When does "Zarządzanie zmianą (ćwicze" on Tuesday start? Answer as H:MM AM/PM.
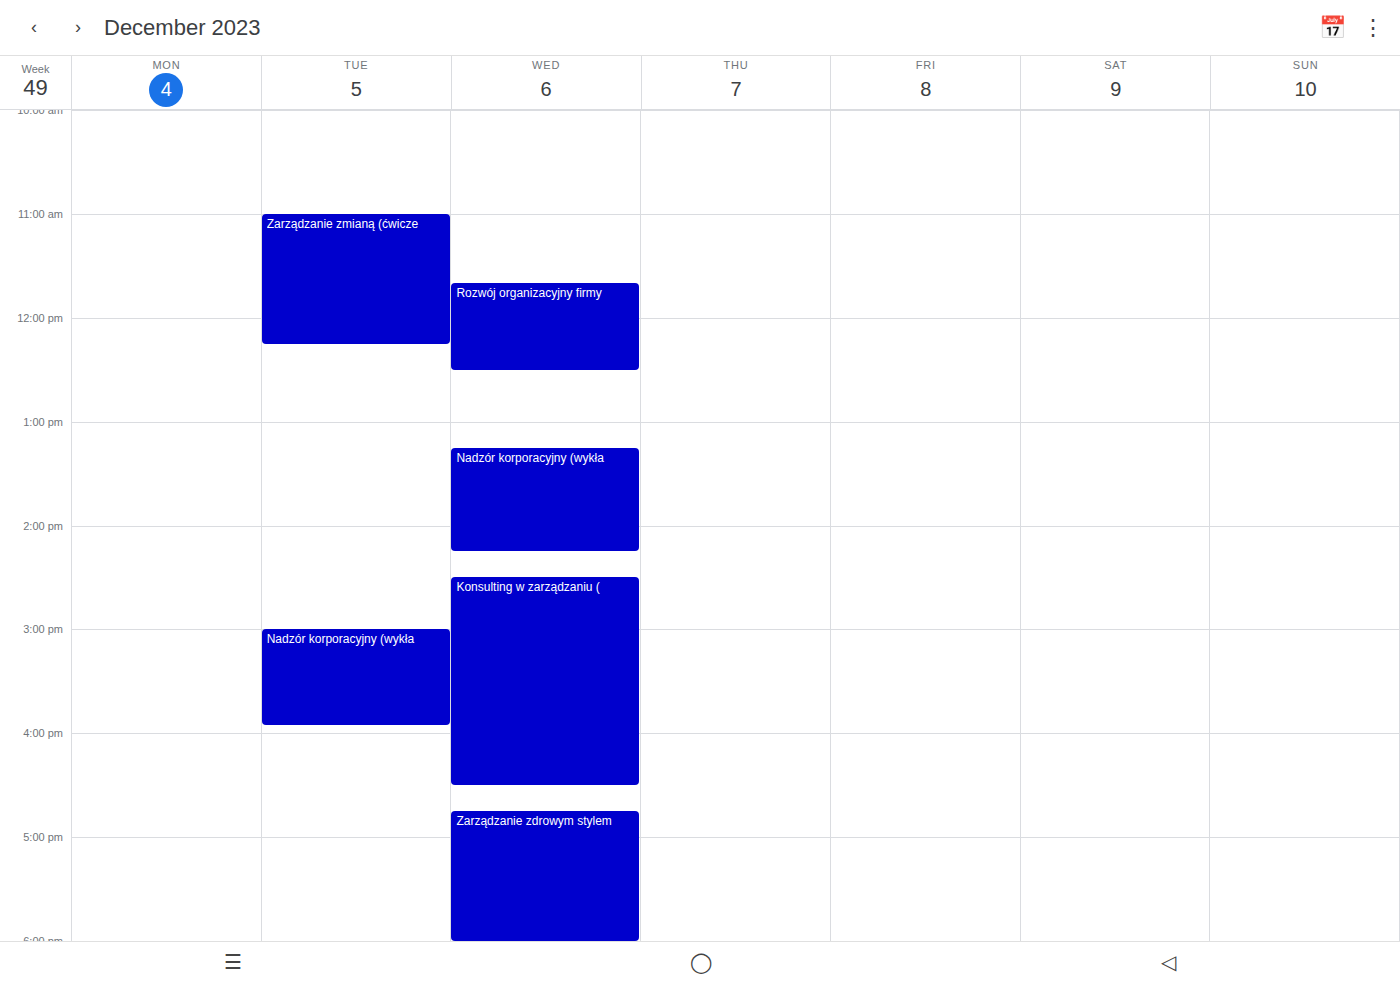
11:00 AM